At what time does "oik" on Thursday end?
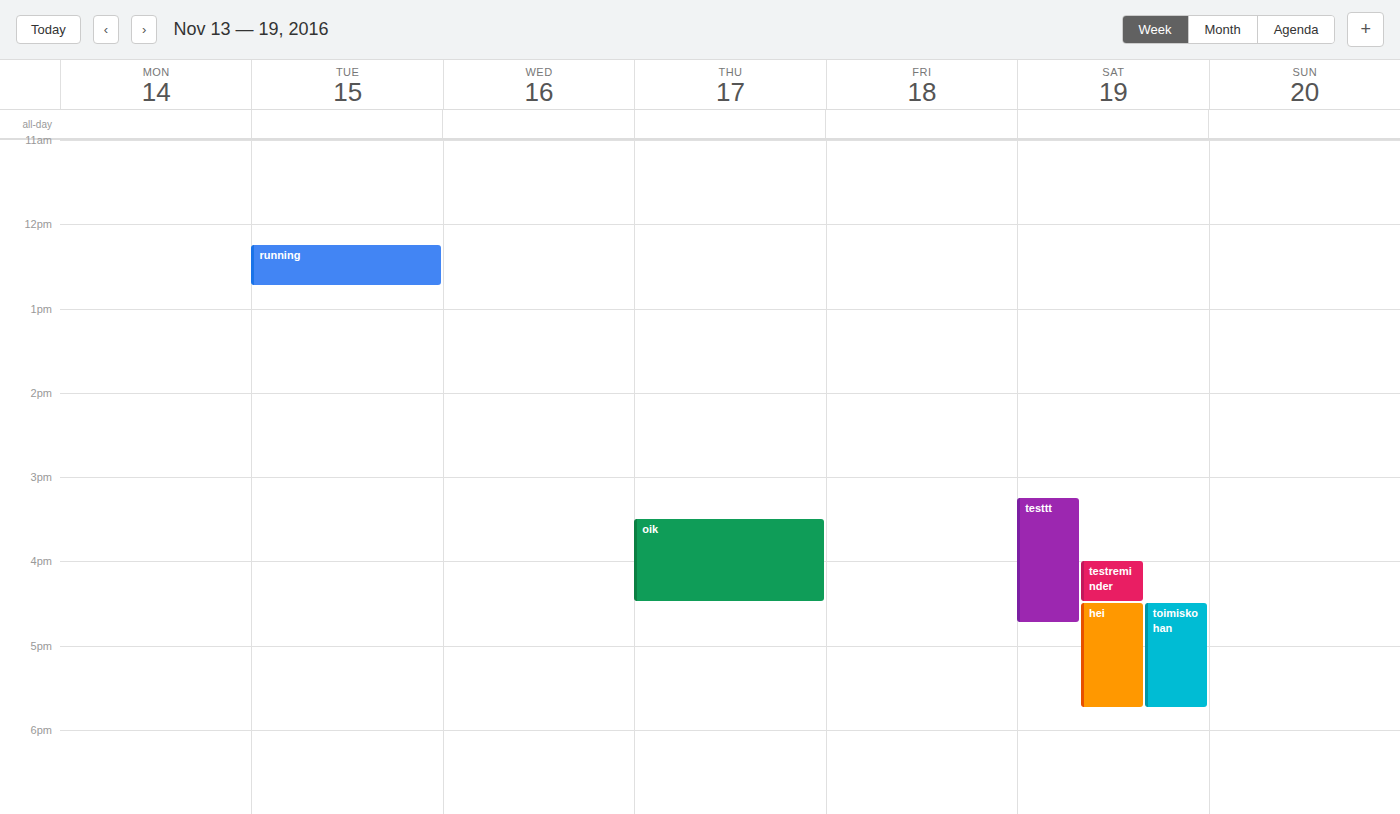
4:30 PM